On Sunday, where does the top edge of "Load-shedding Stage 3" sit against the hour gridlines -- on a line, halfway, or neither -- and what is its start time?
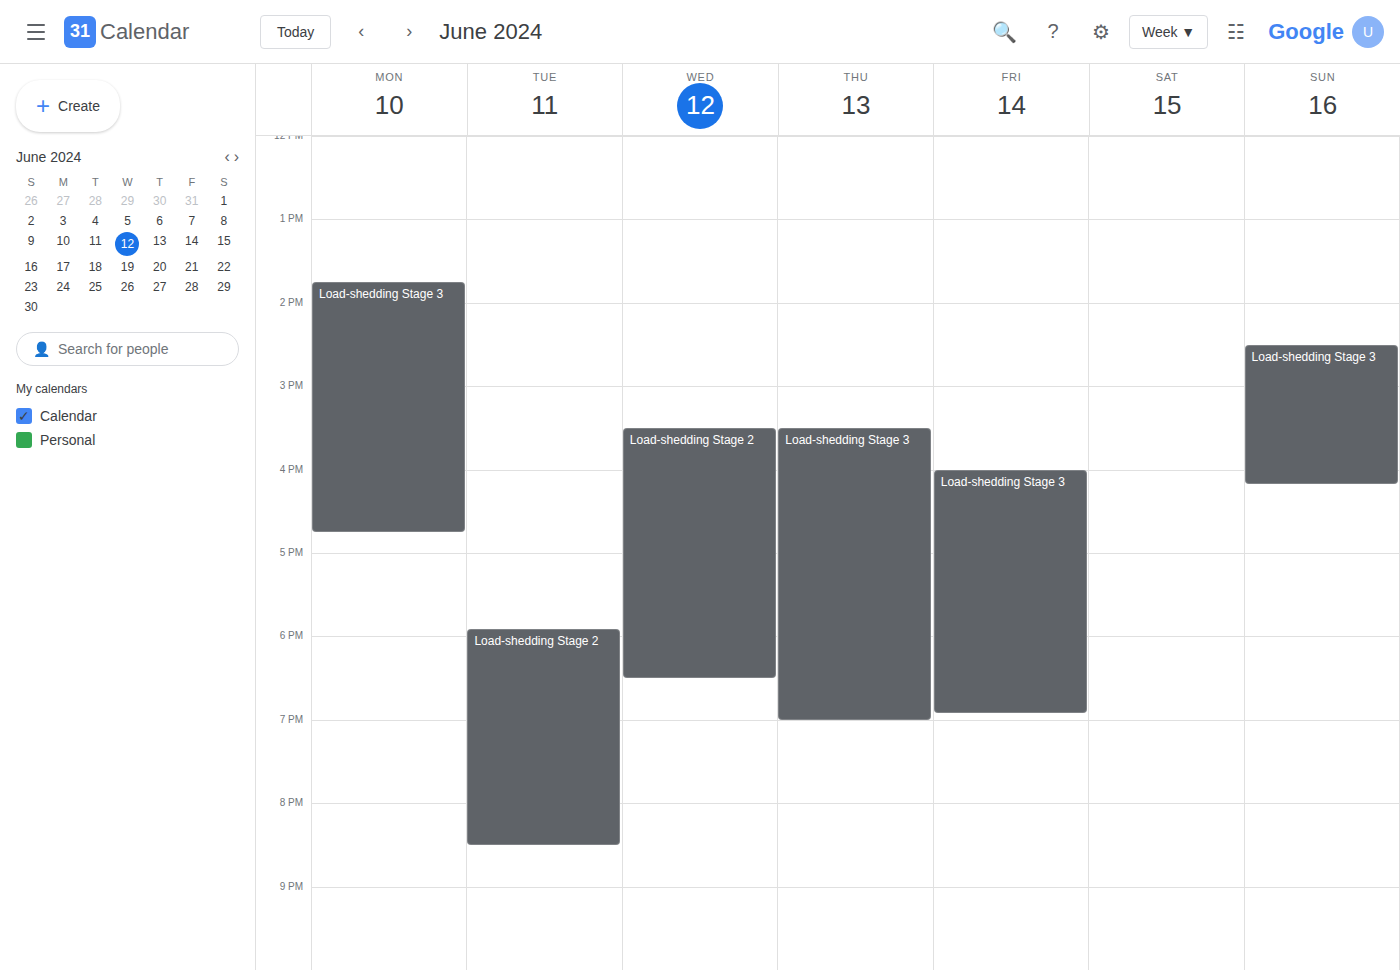
2:30 PM -- halfway between the 2 PM and 3 PM lines.